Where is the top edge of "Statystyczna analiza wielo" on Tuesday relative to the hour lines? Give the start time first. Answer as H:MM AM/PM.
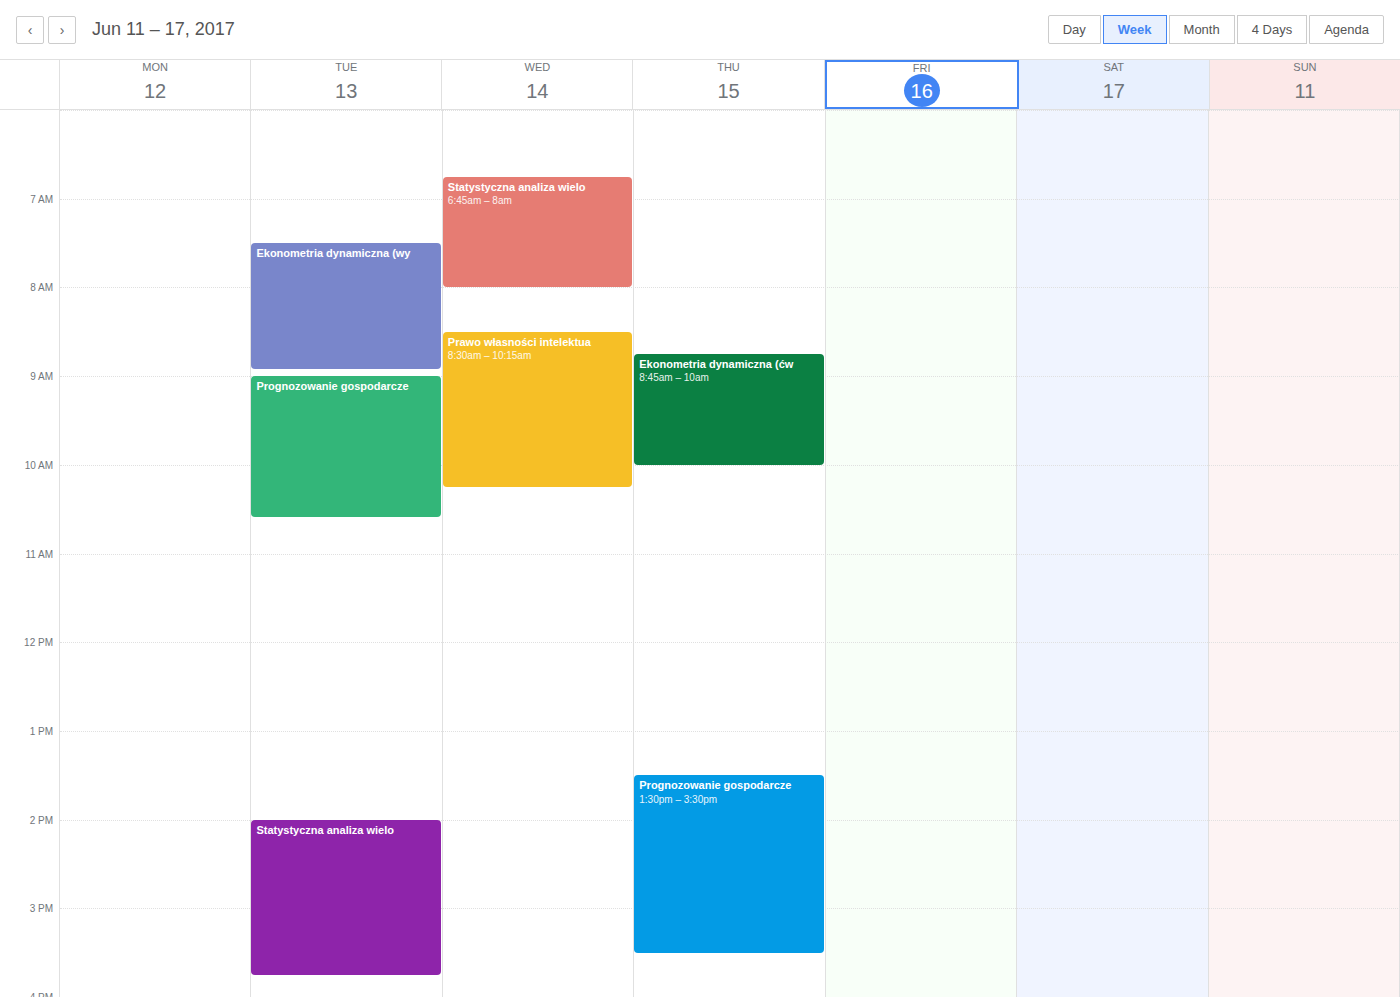
2:00 PM -- exactly on the 2 PM line.